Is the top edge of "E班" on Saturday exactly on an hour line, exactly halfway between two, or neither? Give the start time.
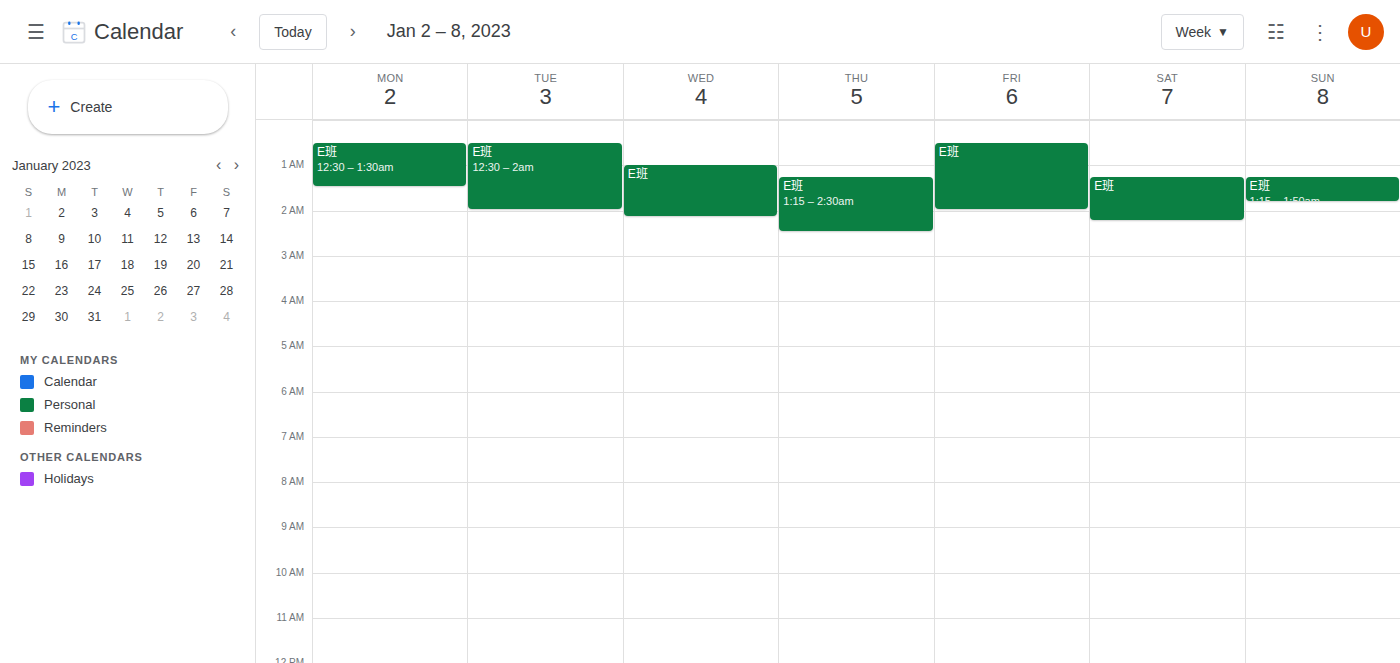
1:15 AM -- neither: a quarter of the way from the 1 AM line to the 2 AM line.